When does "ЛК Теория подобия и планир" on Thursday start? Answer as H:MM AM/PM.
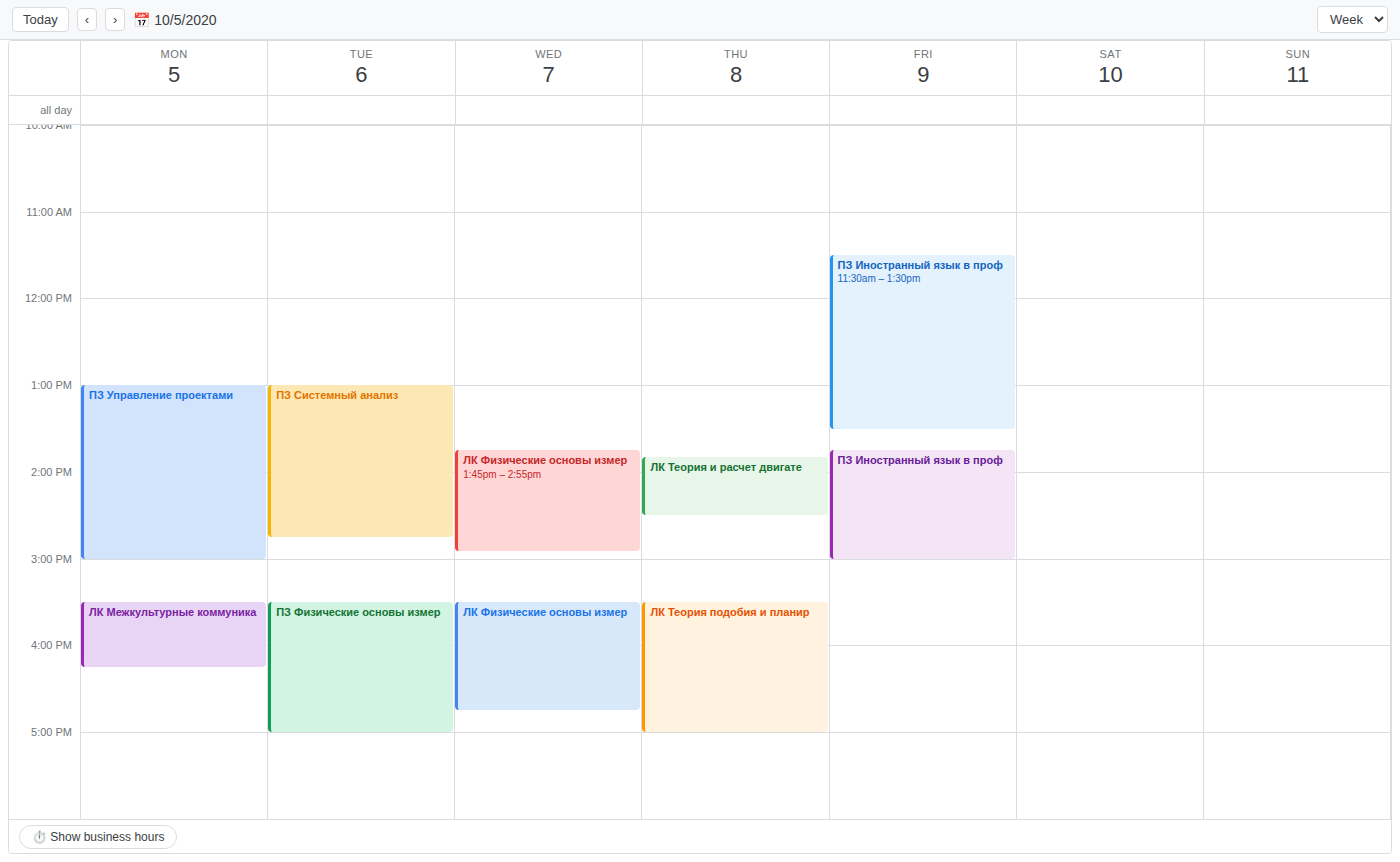
3:30 PM